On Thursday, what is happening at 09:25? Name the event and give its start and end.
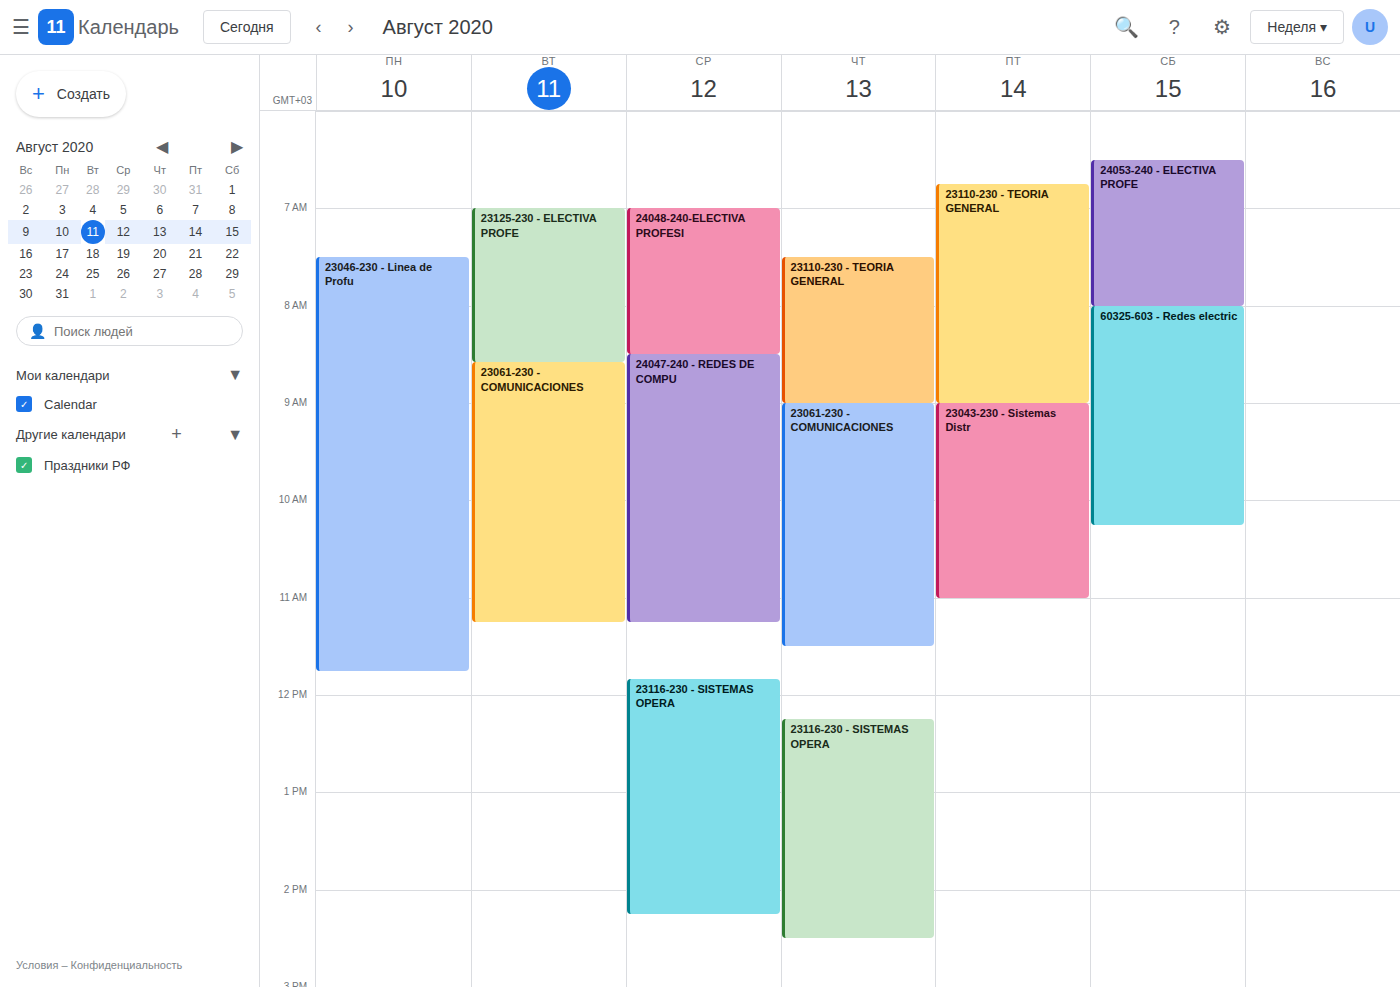
"23061-230 - COMUNICACIONES", 09:00 to 11:30